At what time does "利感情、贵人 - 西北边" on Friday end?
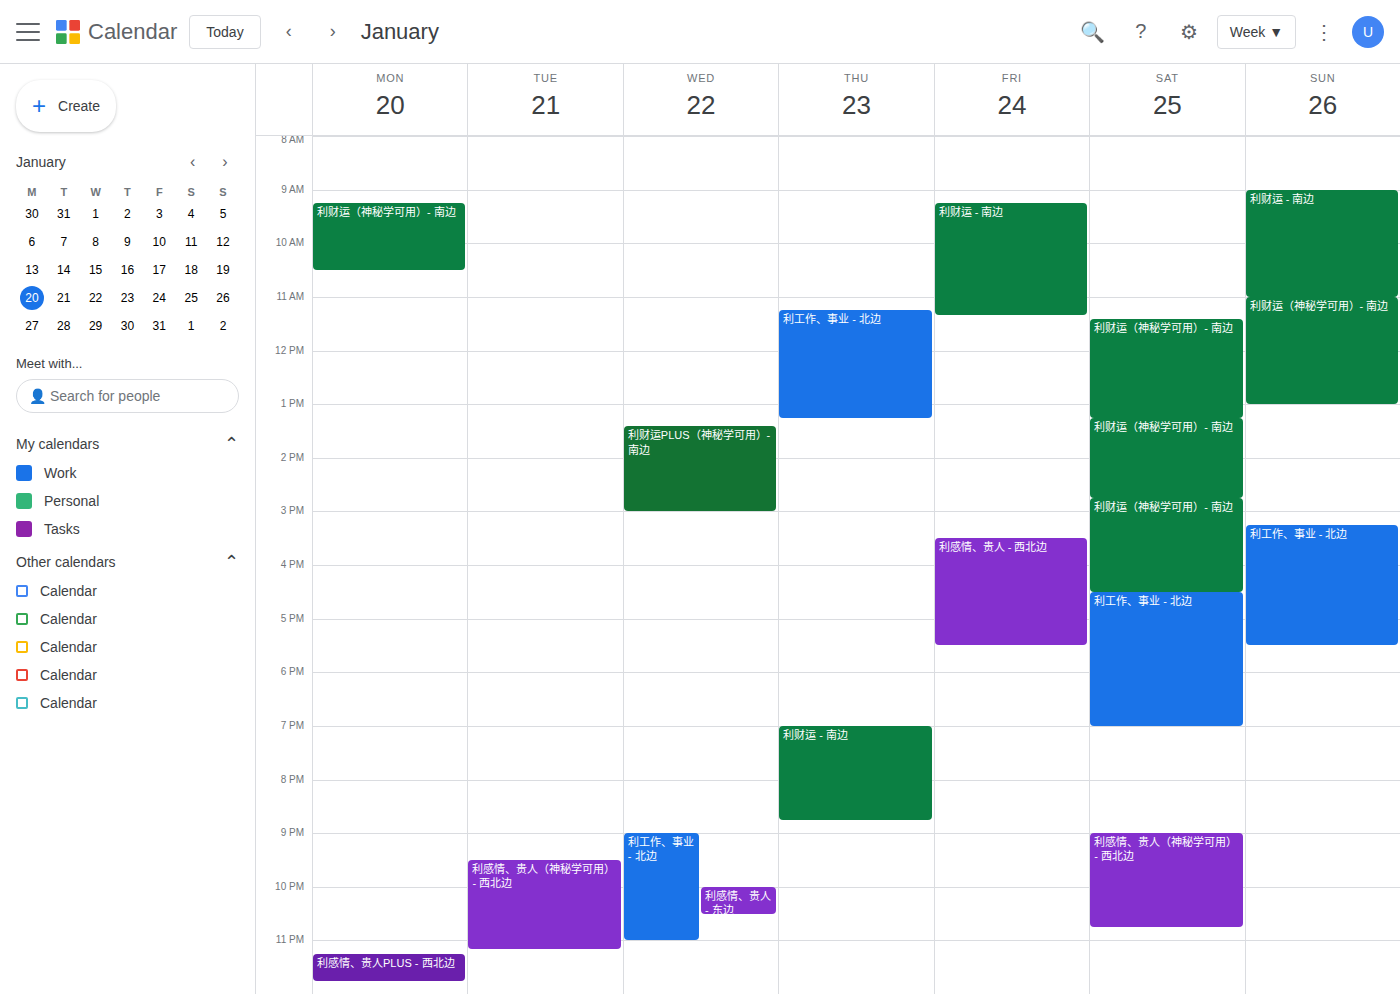
17:30